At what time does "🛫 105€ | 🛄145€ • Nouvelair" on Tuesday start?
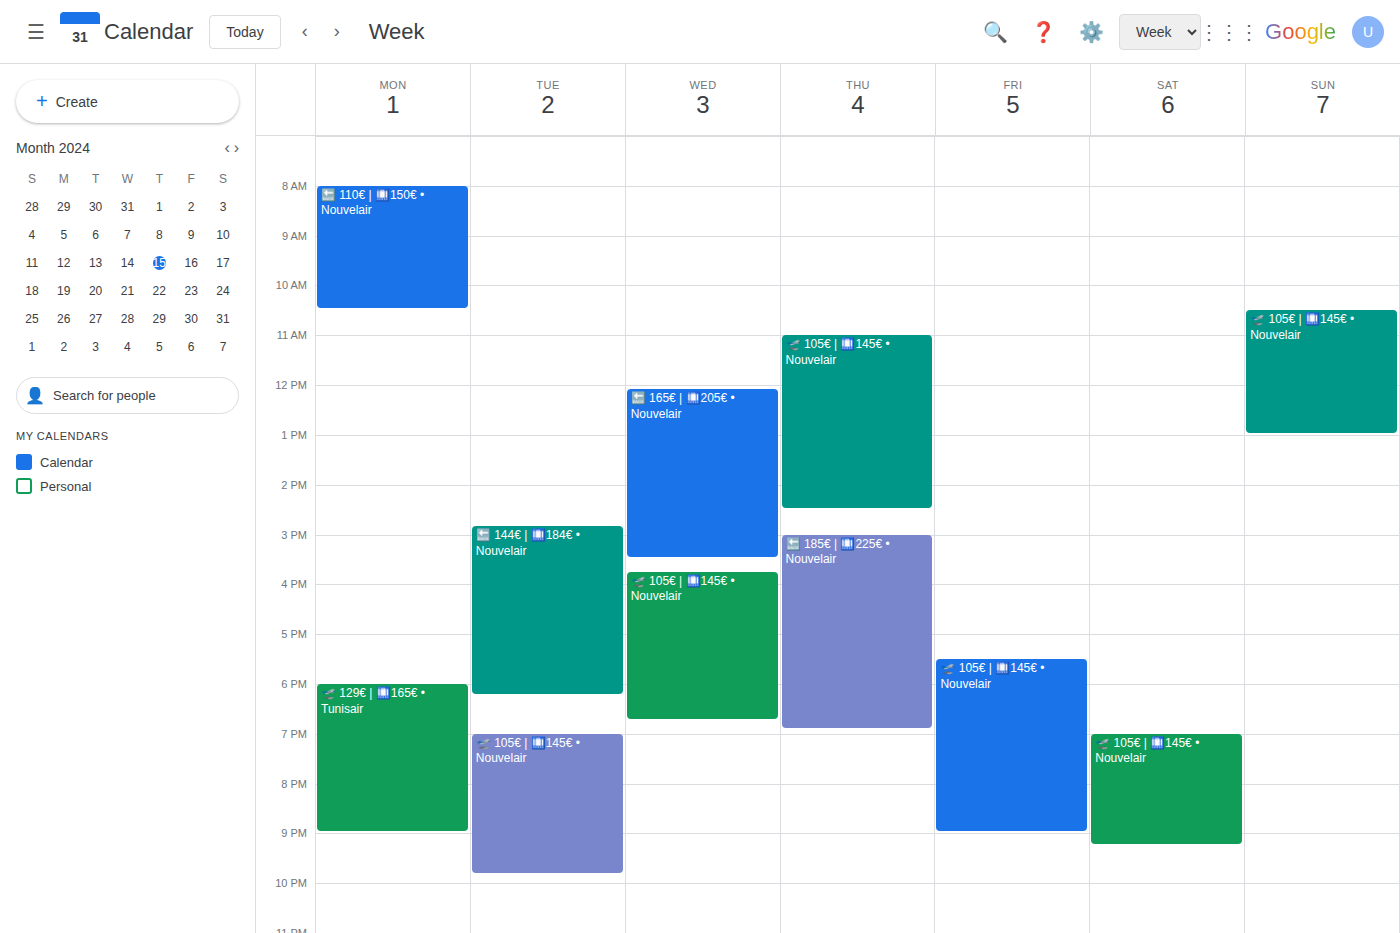
7:00 PM